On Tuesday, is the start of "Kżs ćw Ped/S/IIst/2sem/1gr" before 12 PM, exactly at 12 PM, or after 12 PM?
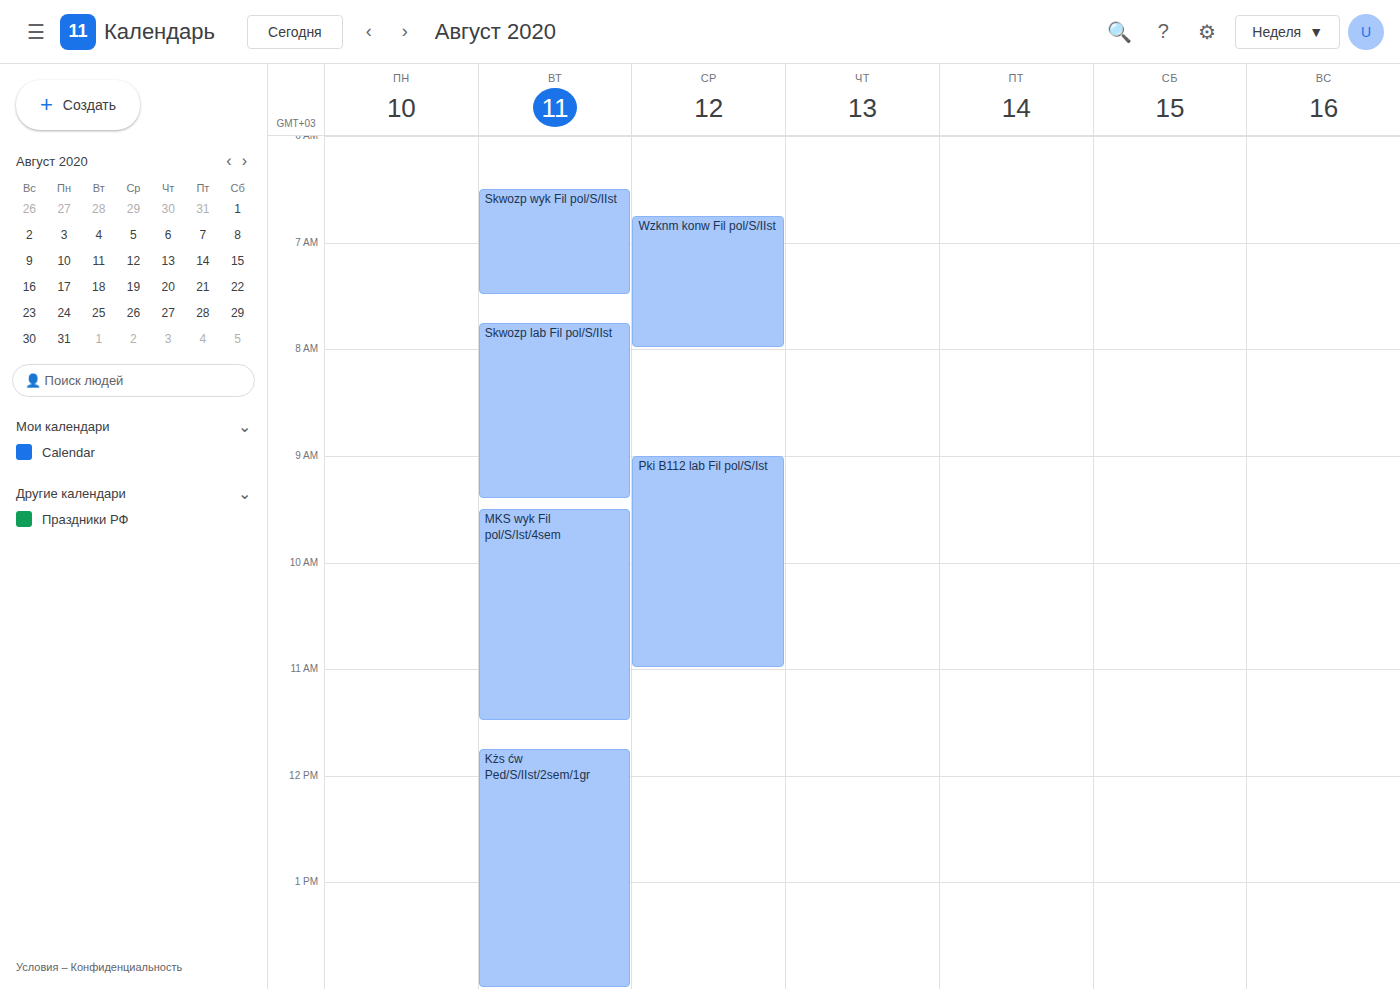
11:45 AM -- before 12 PM, 15 minutes above the 12 PM line.